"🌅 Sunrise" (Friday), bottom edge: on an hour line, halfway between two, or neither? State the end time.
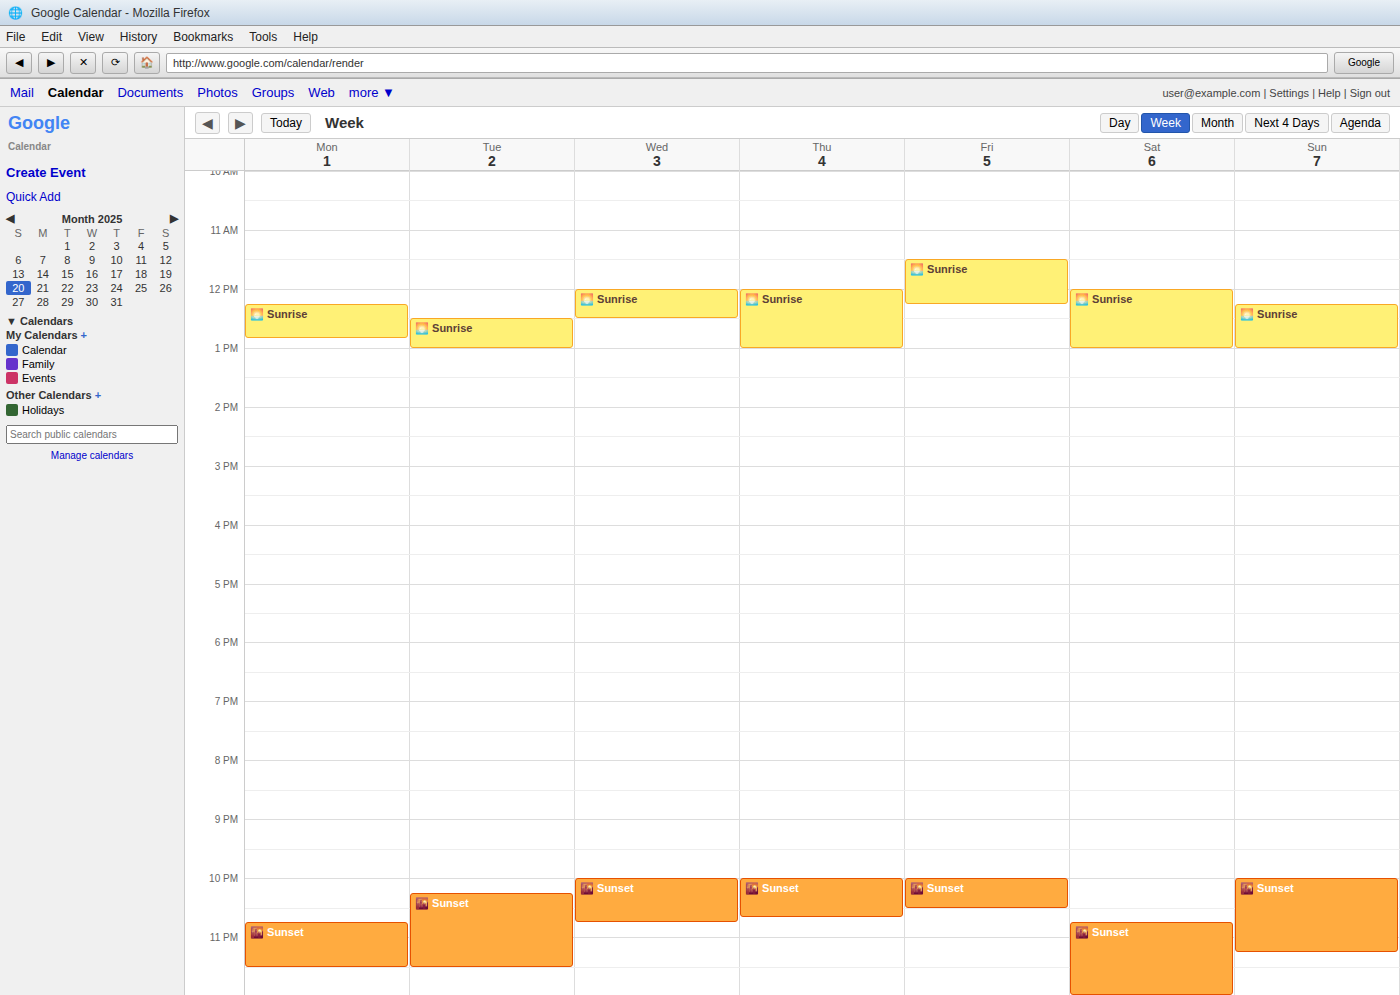
12:15 -- neither: a quarter of the way from the 12:00 line to the 13:00 line.